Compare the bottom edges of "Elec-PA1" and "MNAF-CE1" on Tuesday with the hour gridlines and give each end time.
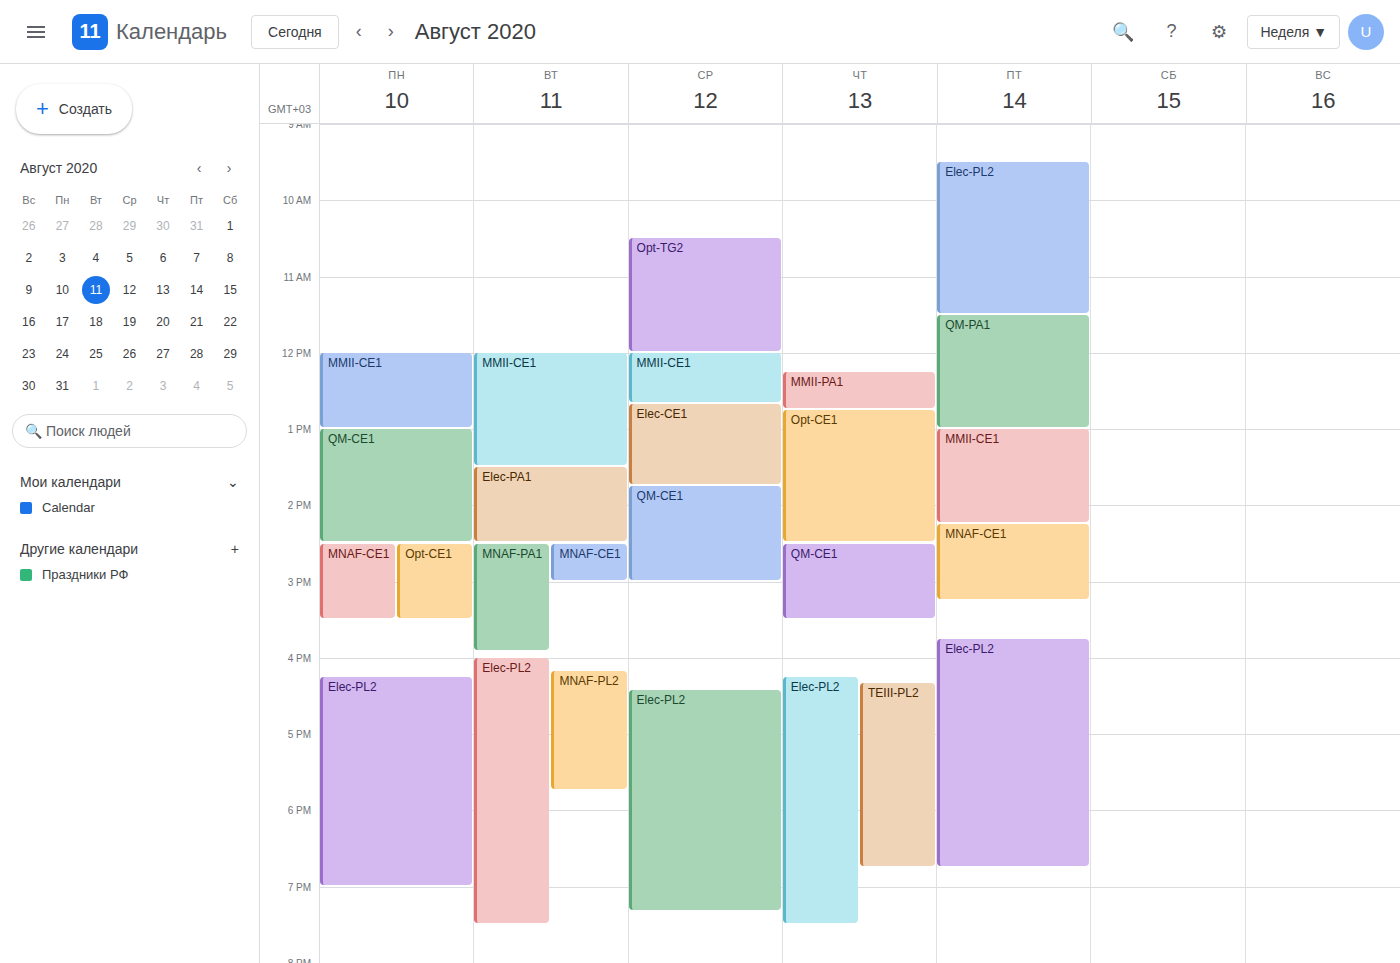
"Elec-PA1": 2:30 PM, halfway between the 2 PM and 3 PM lines. "MNAF-CE1": 3:00 PM, exactly on the 3 PM line.